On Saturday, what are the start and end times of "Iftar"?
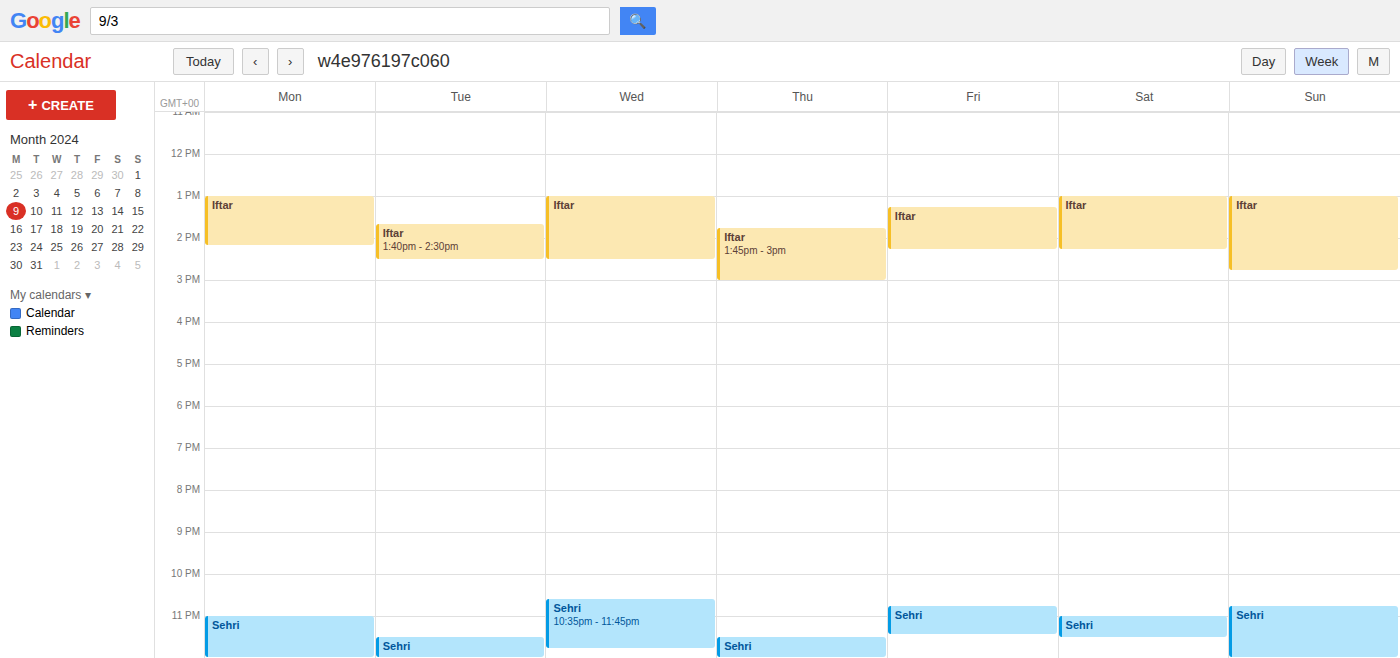
1:00 PM to 2:15 PM